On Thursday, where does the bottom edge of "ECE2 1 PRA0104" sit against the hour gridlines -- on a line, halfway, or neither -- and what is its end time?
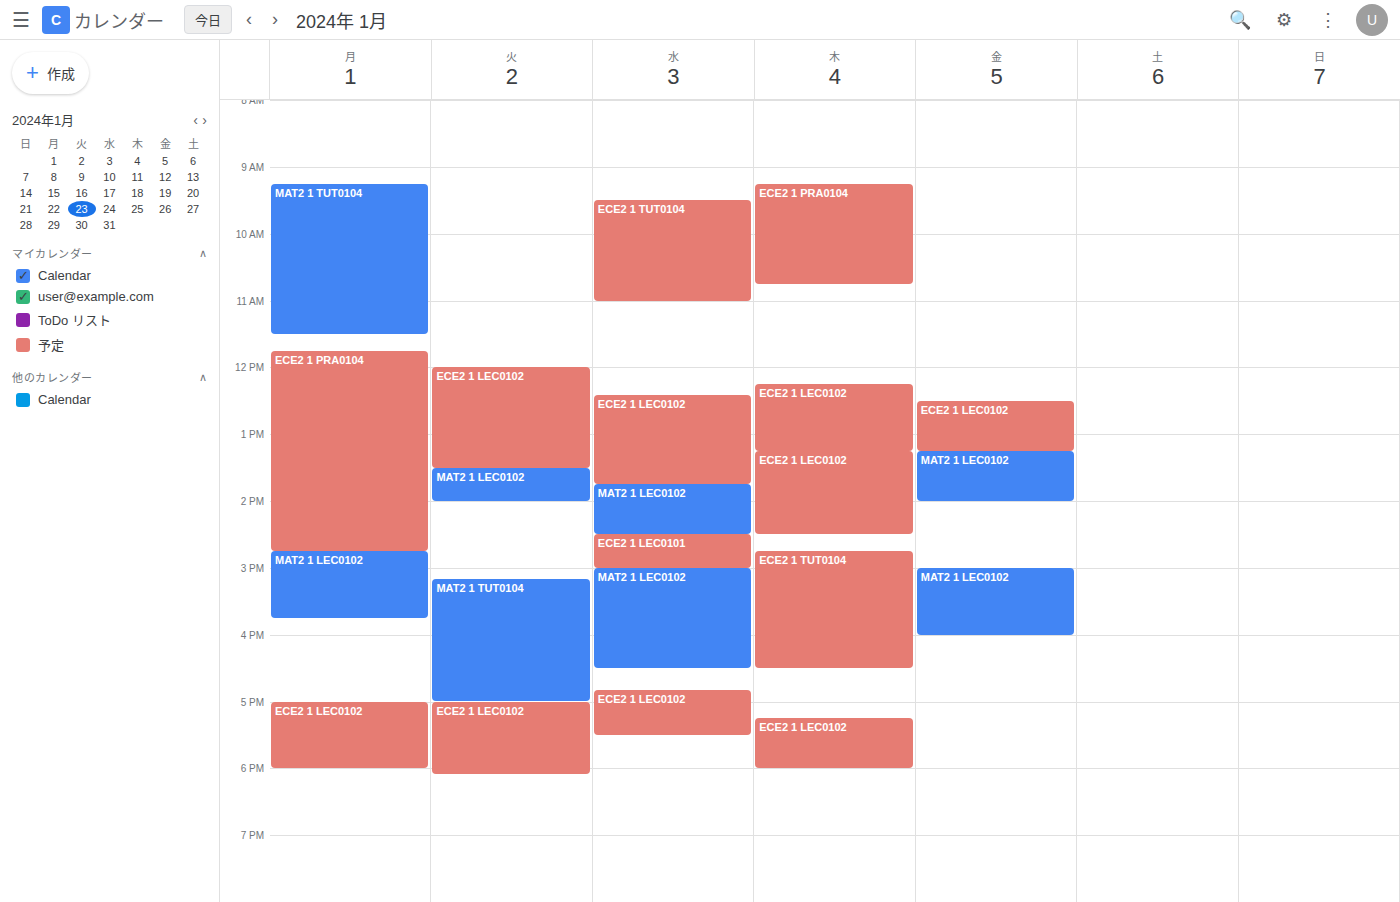
10:45 AM -- neither: three quarters of the way from the 10 AM line to the 11 AM line.